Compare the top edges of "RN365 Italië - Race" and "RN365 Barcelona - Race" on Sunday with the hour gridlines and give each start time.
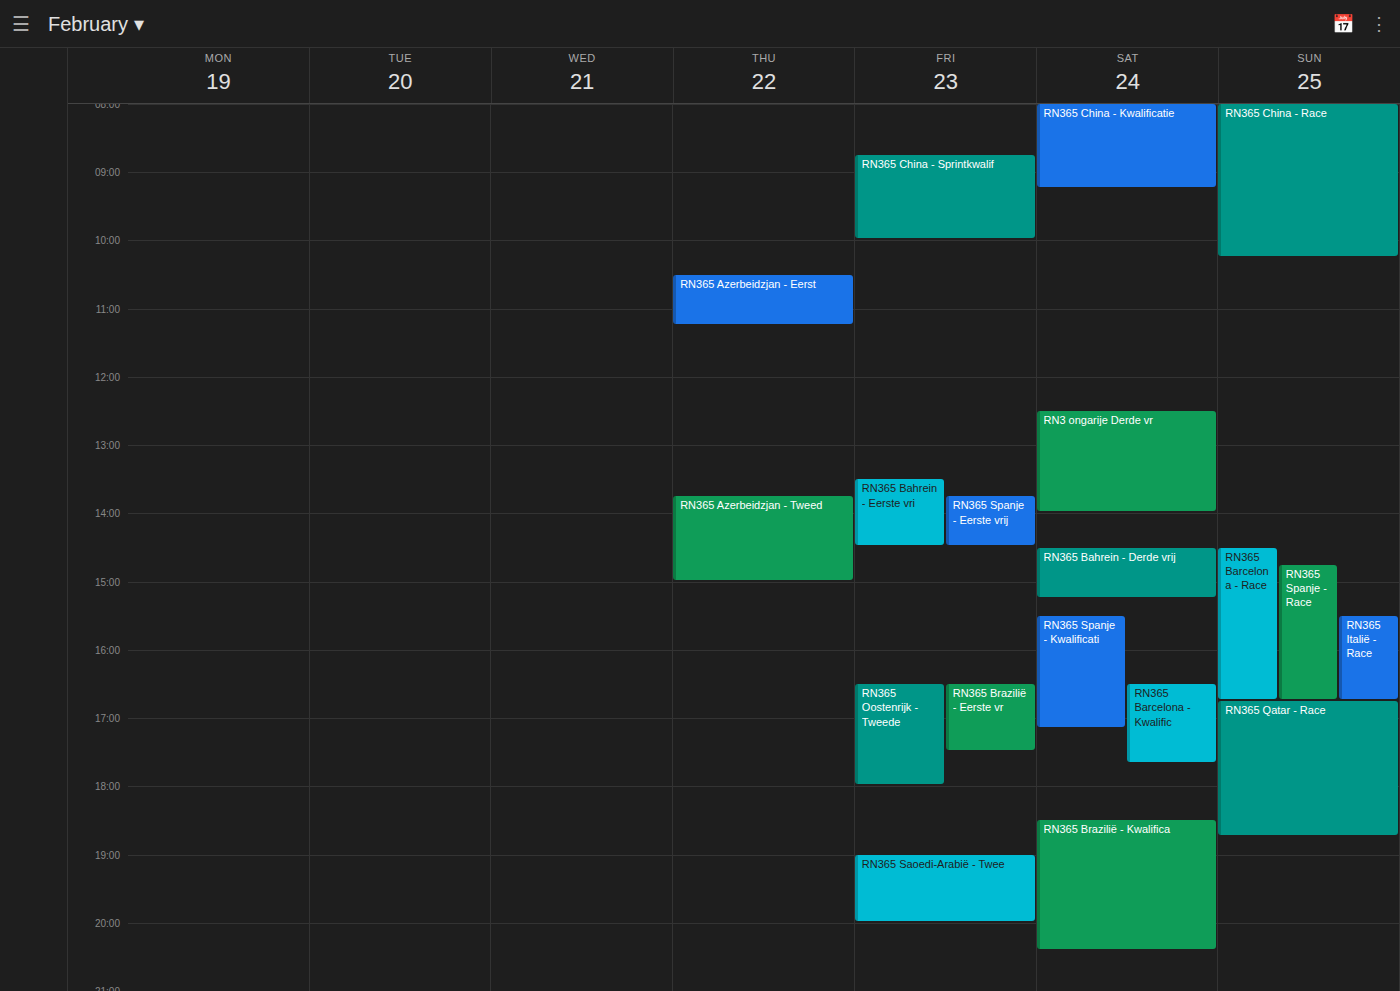
"RN365 Italië - Race": 3:30 PM, halfway between the 3 PM and 4 PM lines. "RN365 Barcelona - Race": 2:30 PM, halfway between the 2 PM and 3 PM lines.